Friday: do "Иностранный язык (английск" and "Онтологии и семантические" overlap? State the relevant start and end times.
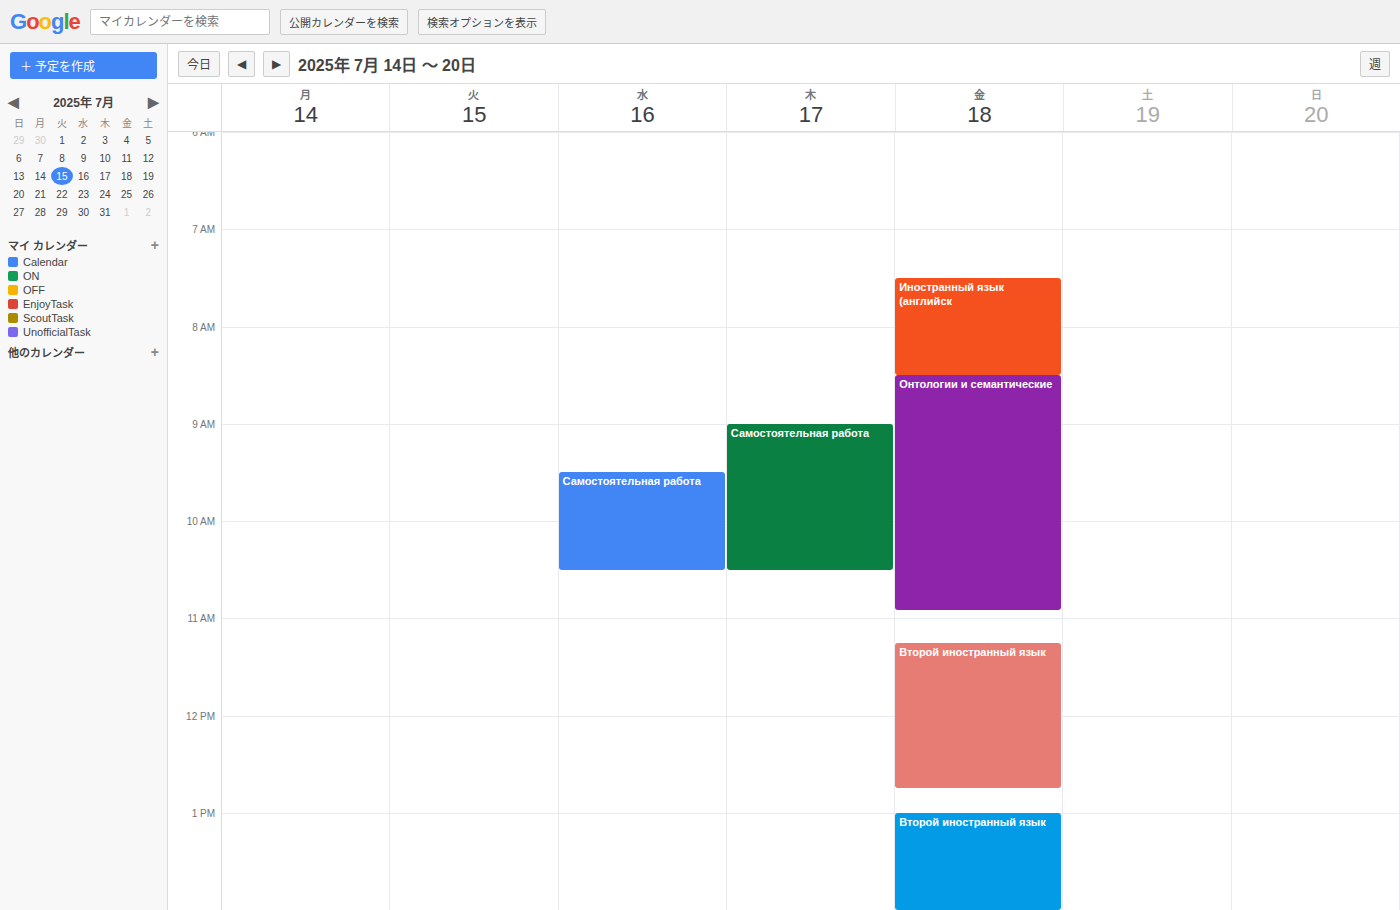
"Иностранный язык (английск" ends at 8:30 AM, exactly when "Онтологии и семантические" starts -- they touch but do not overlap.